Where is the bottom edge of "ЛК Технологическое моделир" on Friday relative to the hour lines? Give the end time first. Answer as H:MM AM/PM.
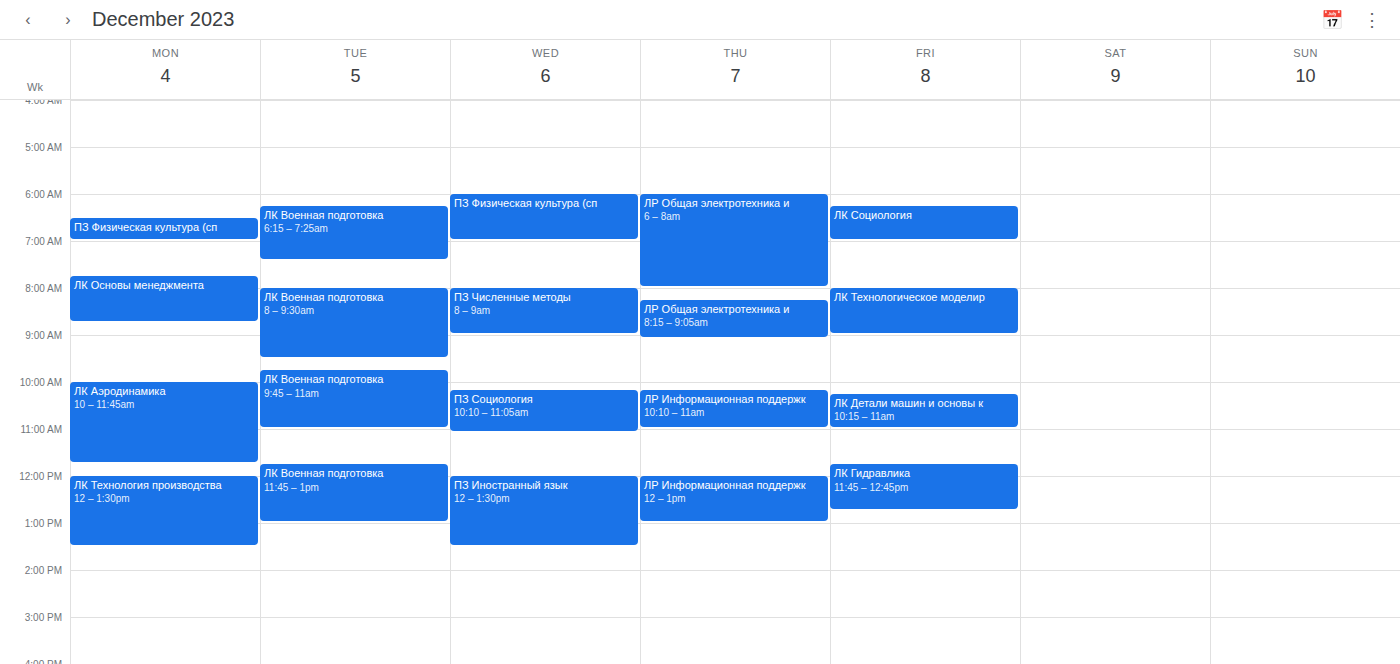
9:00 AM -- exactly on the 9 AM line.